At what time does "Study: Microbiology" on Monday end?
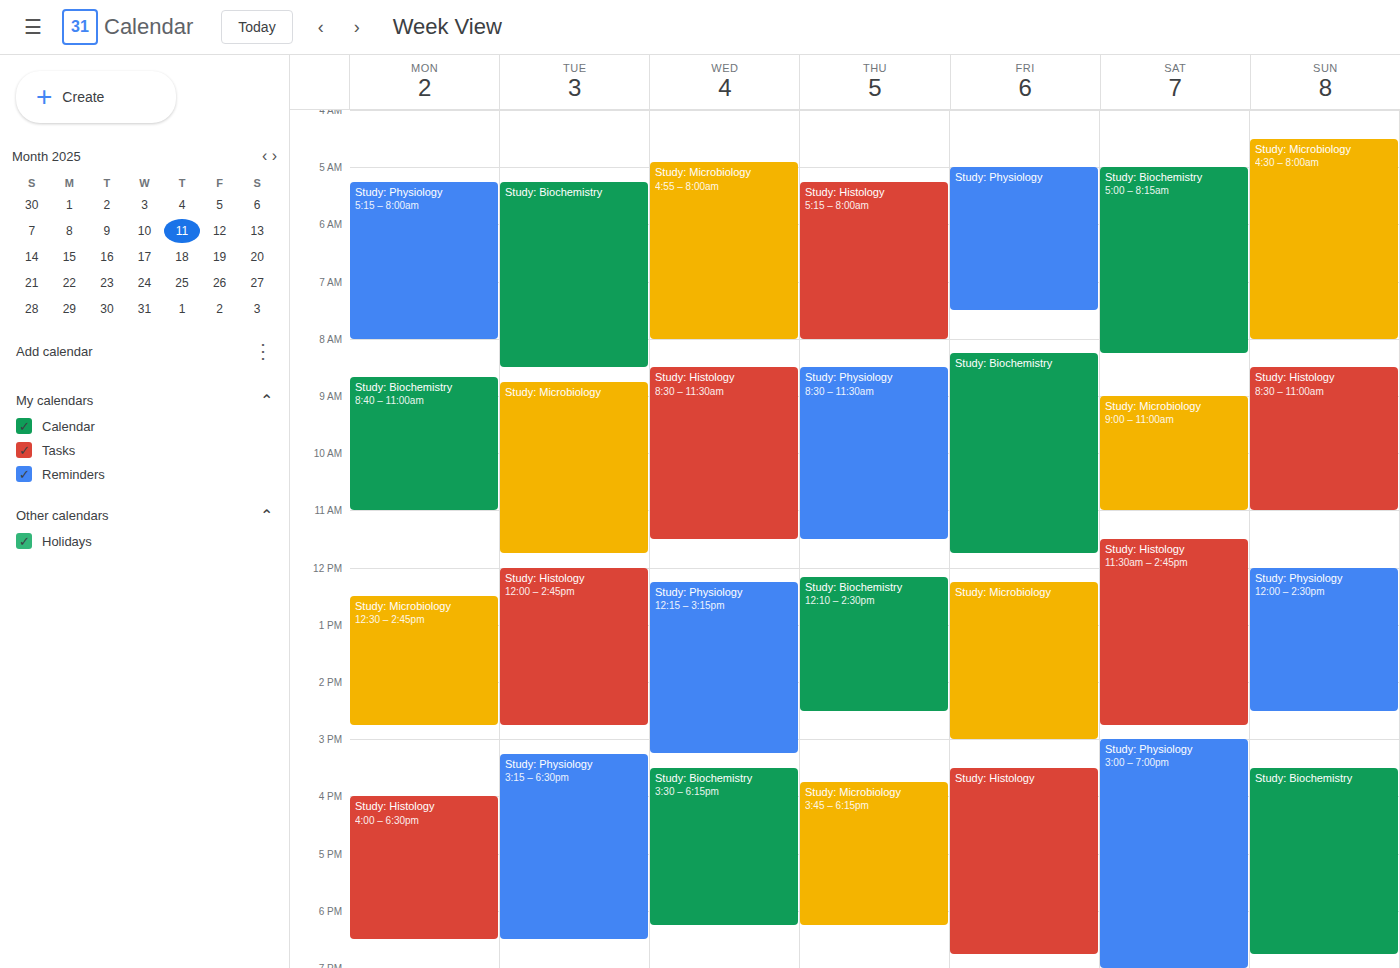
2:45 PM